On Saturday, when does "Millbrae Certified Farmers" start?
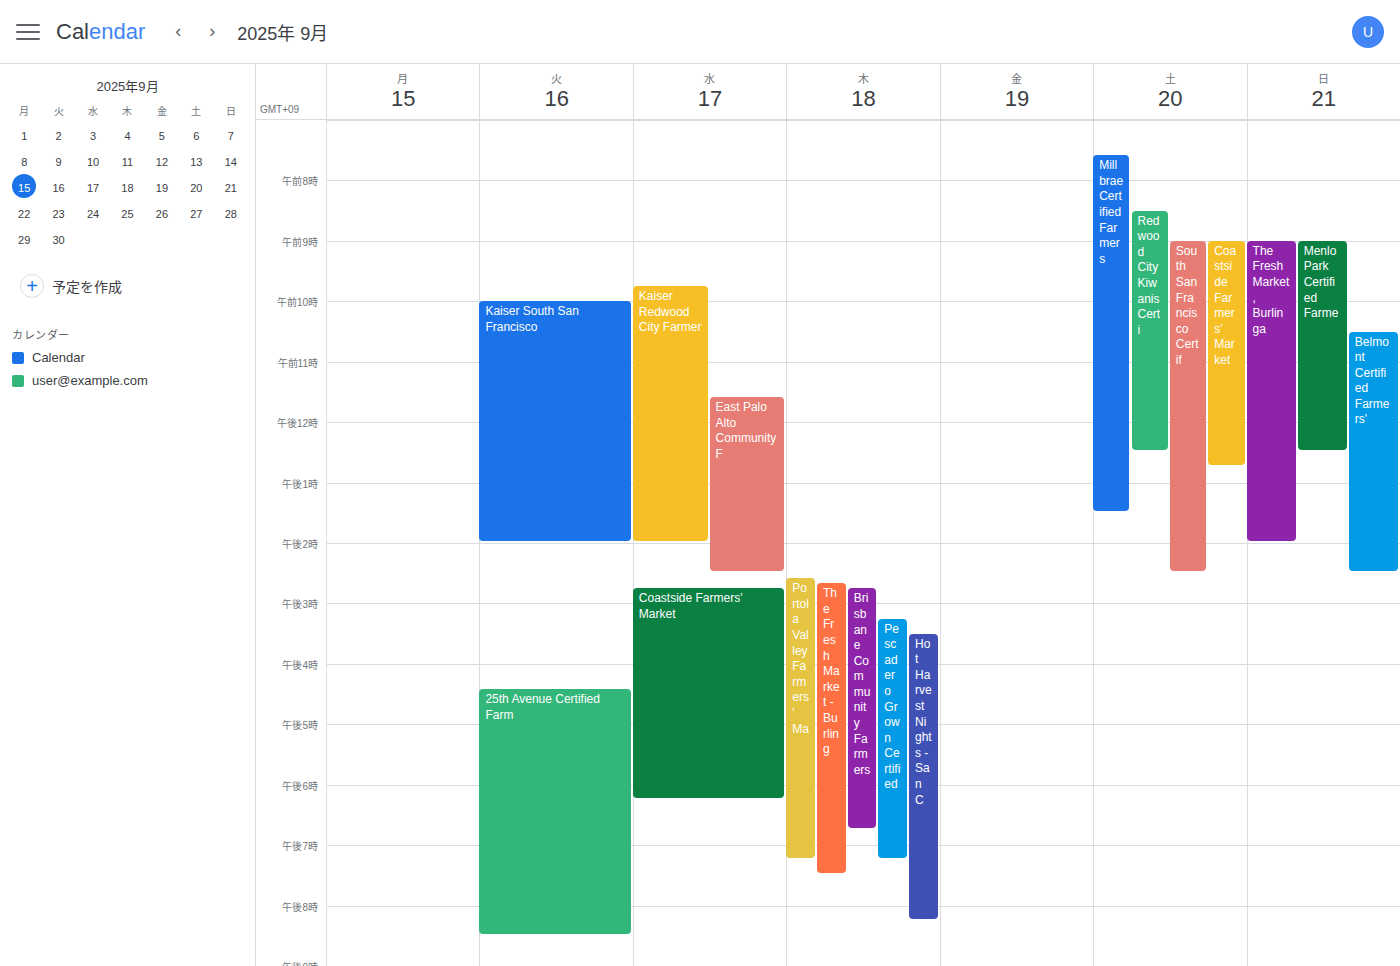
7:35 AM